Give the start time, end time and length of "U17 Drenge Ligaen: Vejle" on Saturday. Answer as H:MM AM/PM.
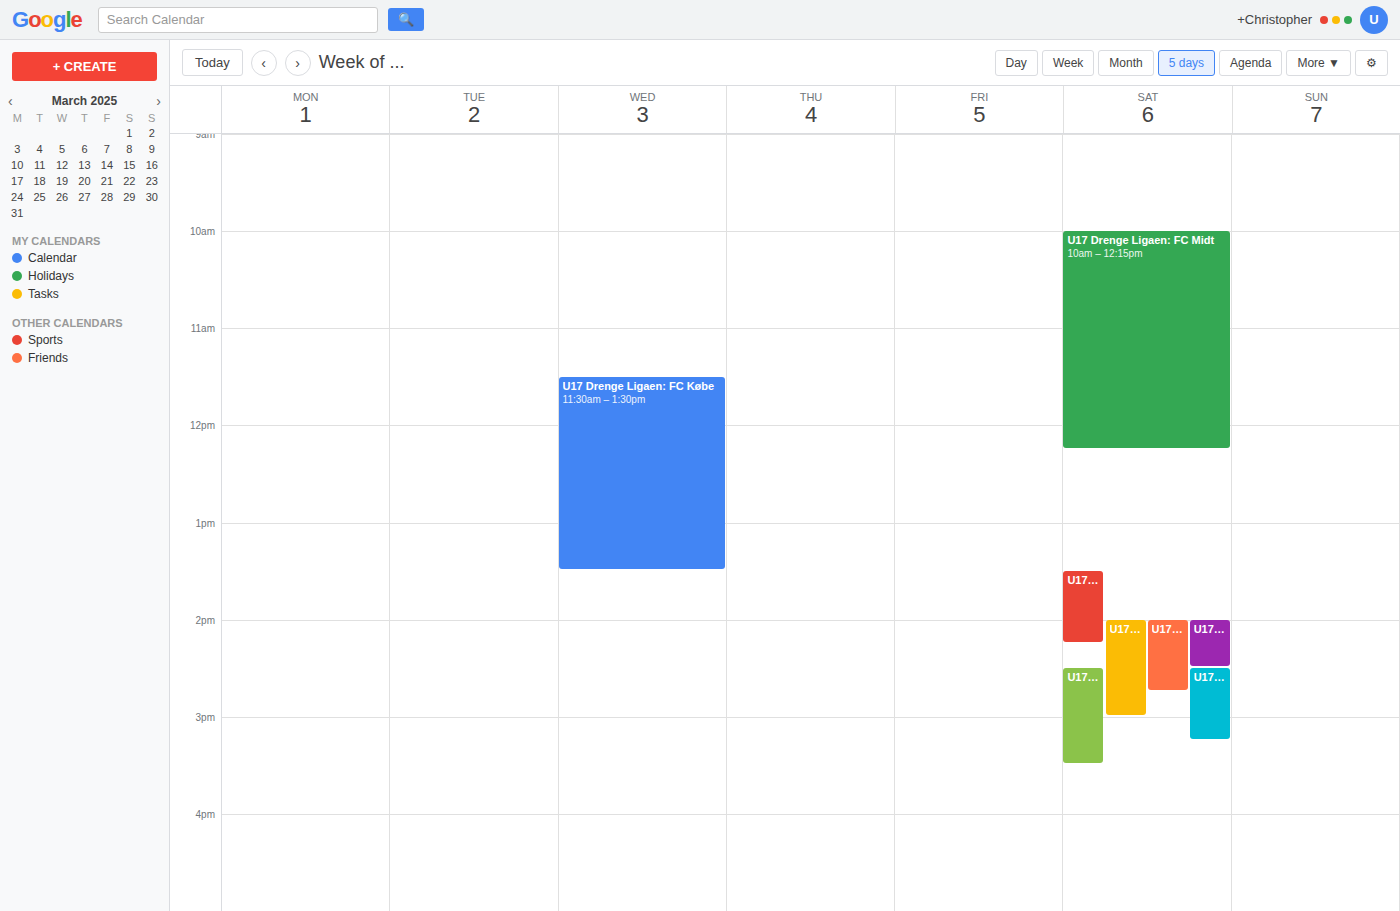
1:30 PM to 2:15 PM, 45 minutes